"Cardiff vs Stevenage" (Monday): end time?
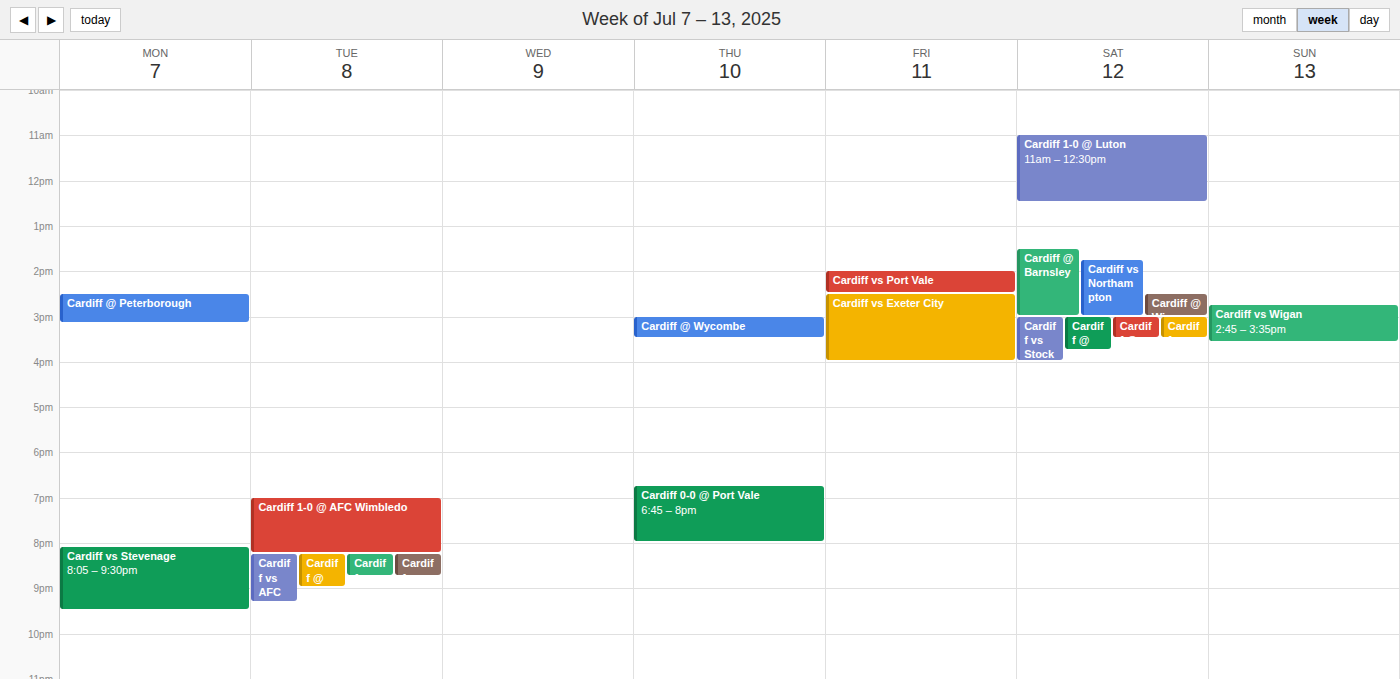
9:30 PM